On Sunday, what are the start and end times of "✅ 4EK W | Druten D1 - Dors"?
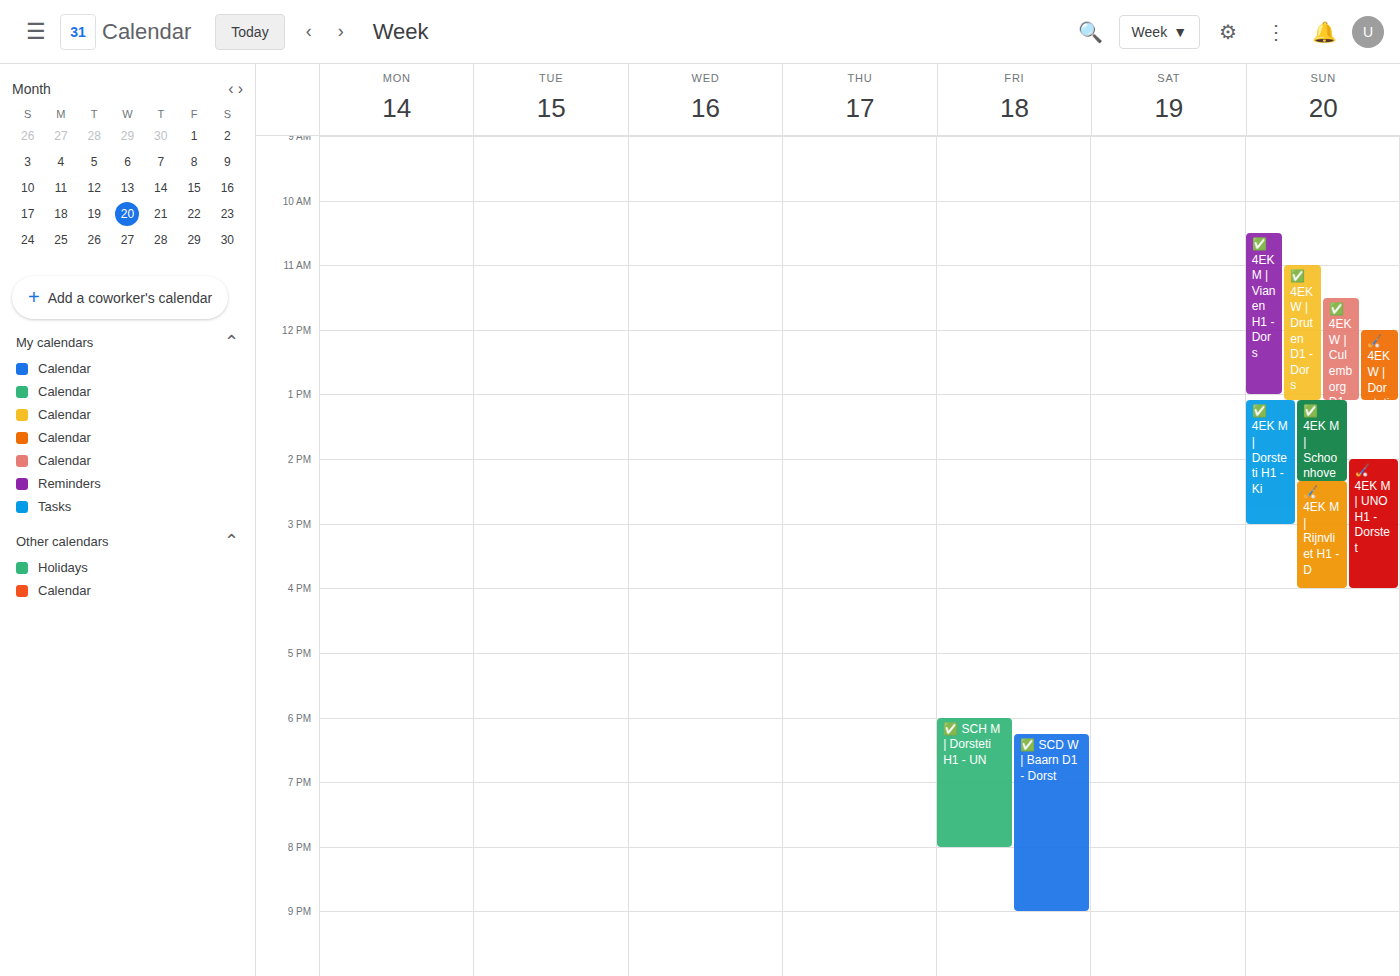
11:00 AM to 1:05 PM